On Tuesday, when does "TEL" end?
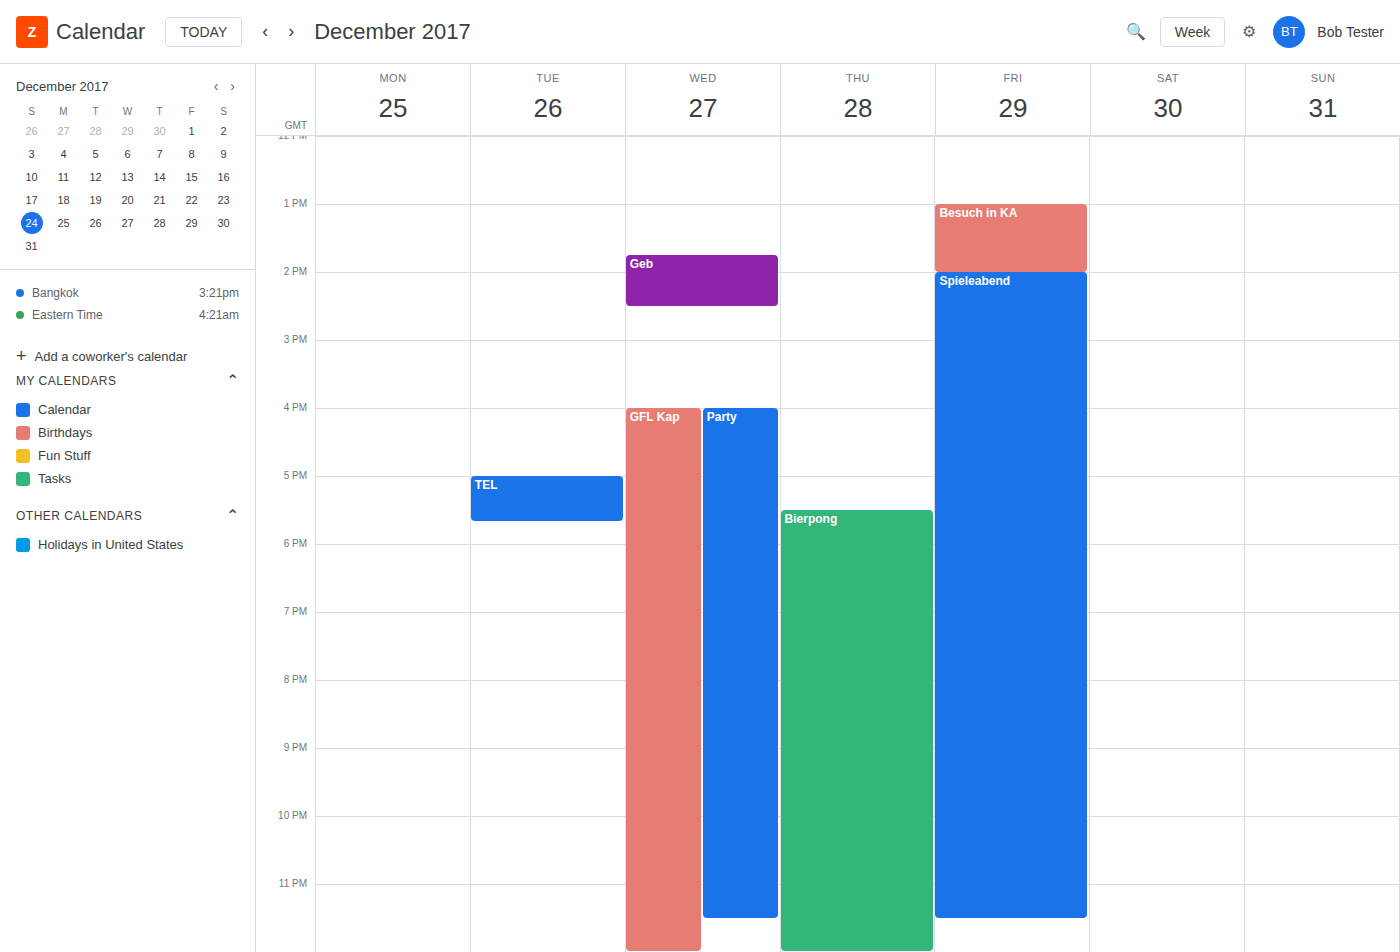
17:40